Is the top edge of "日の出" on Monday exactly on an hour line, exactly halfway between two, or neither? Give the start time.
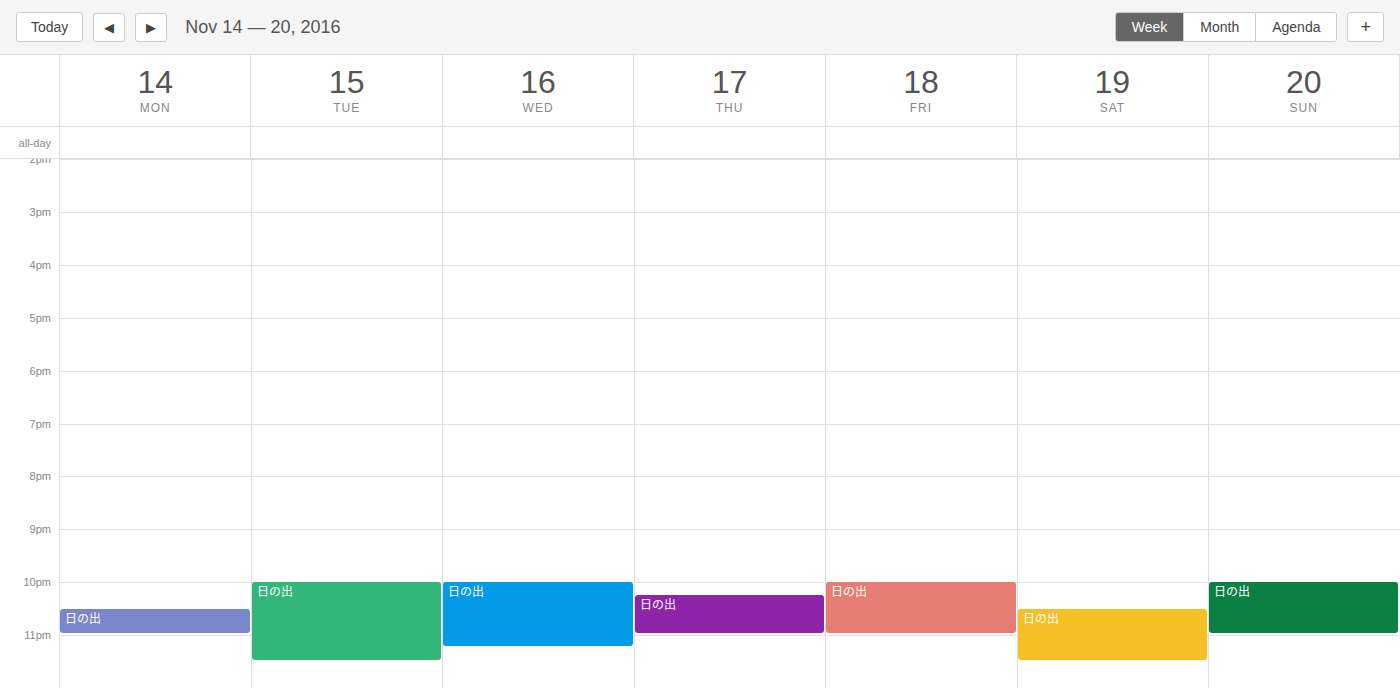
10:30 PM -- halfway between the 10 PM and 11 PM lines.